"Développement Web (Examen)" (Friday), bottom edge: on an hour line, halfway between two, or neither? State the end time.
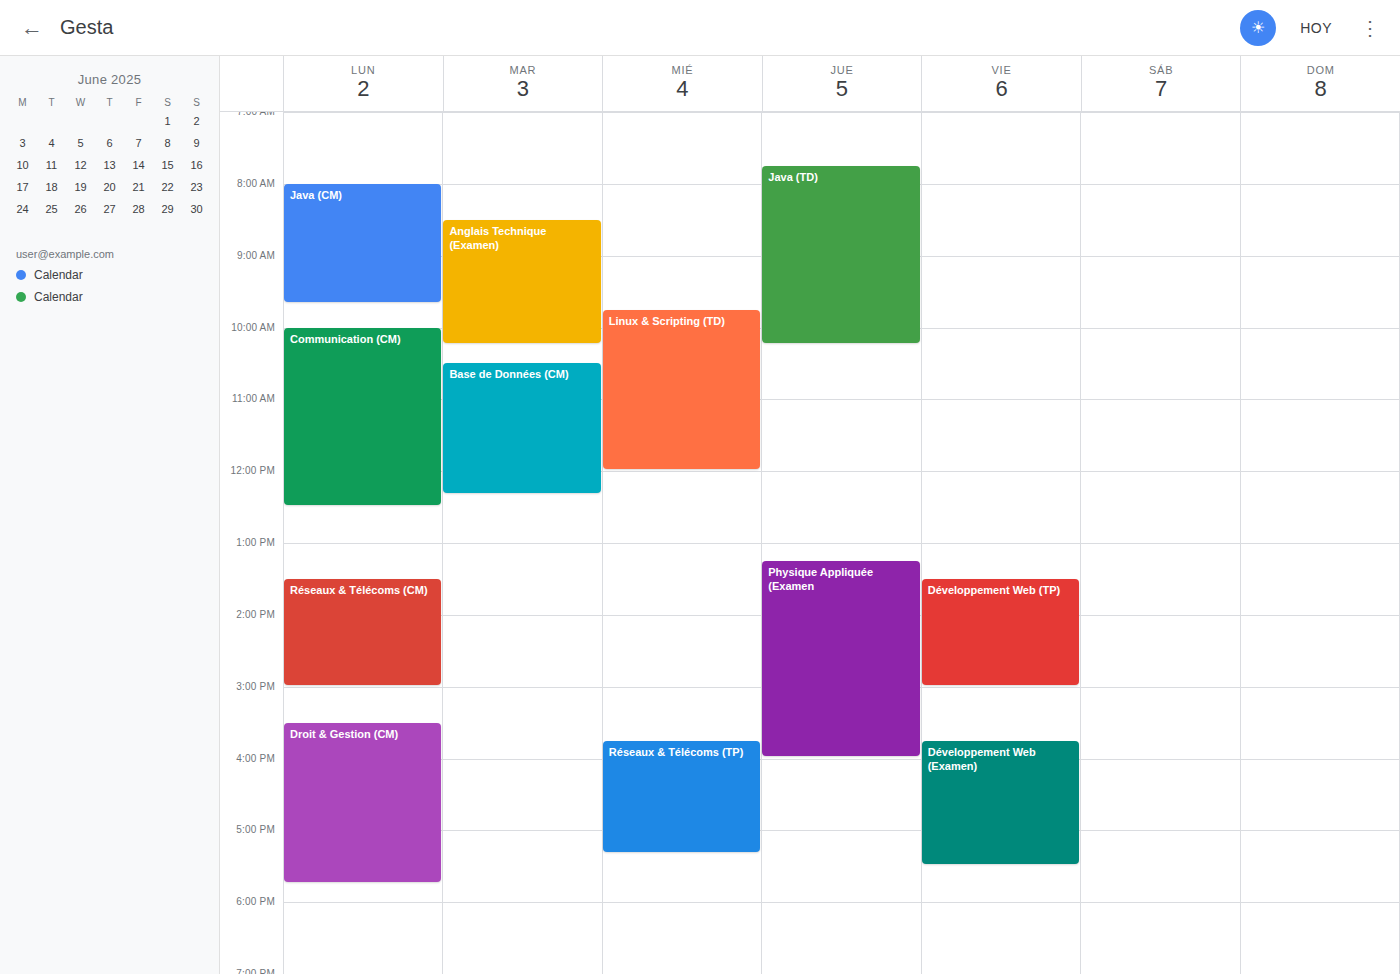
5:30 PM -- halfway between the 5 PM and 6 PM lines.